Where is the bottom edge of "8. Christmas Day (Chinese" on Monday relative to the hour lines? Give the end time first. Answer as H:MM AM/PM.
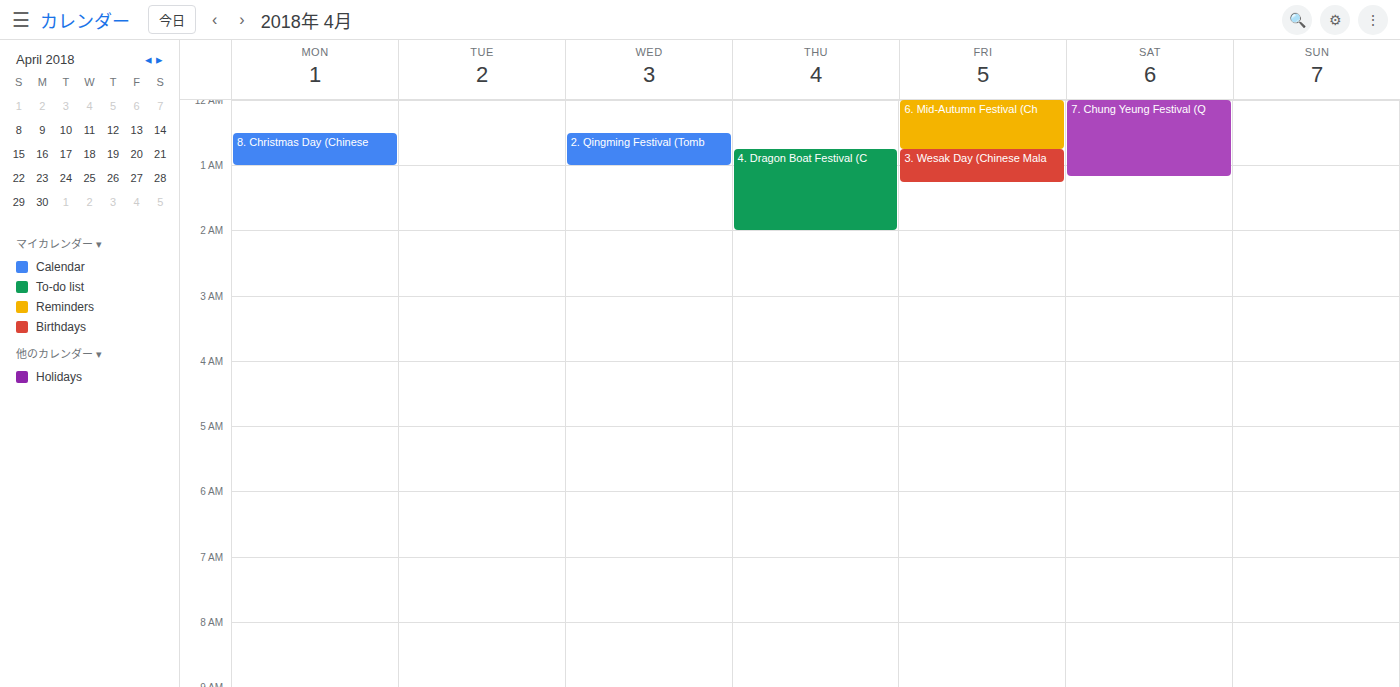
1:00 AM -- exactly on the 1 AM line.